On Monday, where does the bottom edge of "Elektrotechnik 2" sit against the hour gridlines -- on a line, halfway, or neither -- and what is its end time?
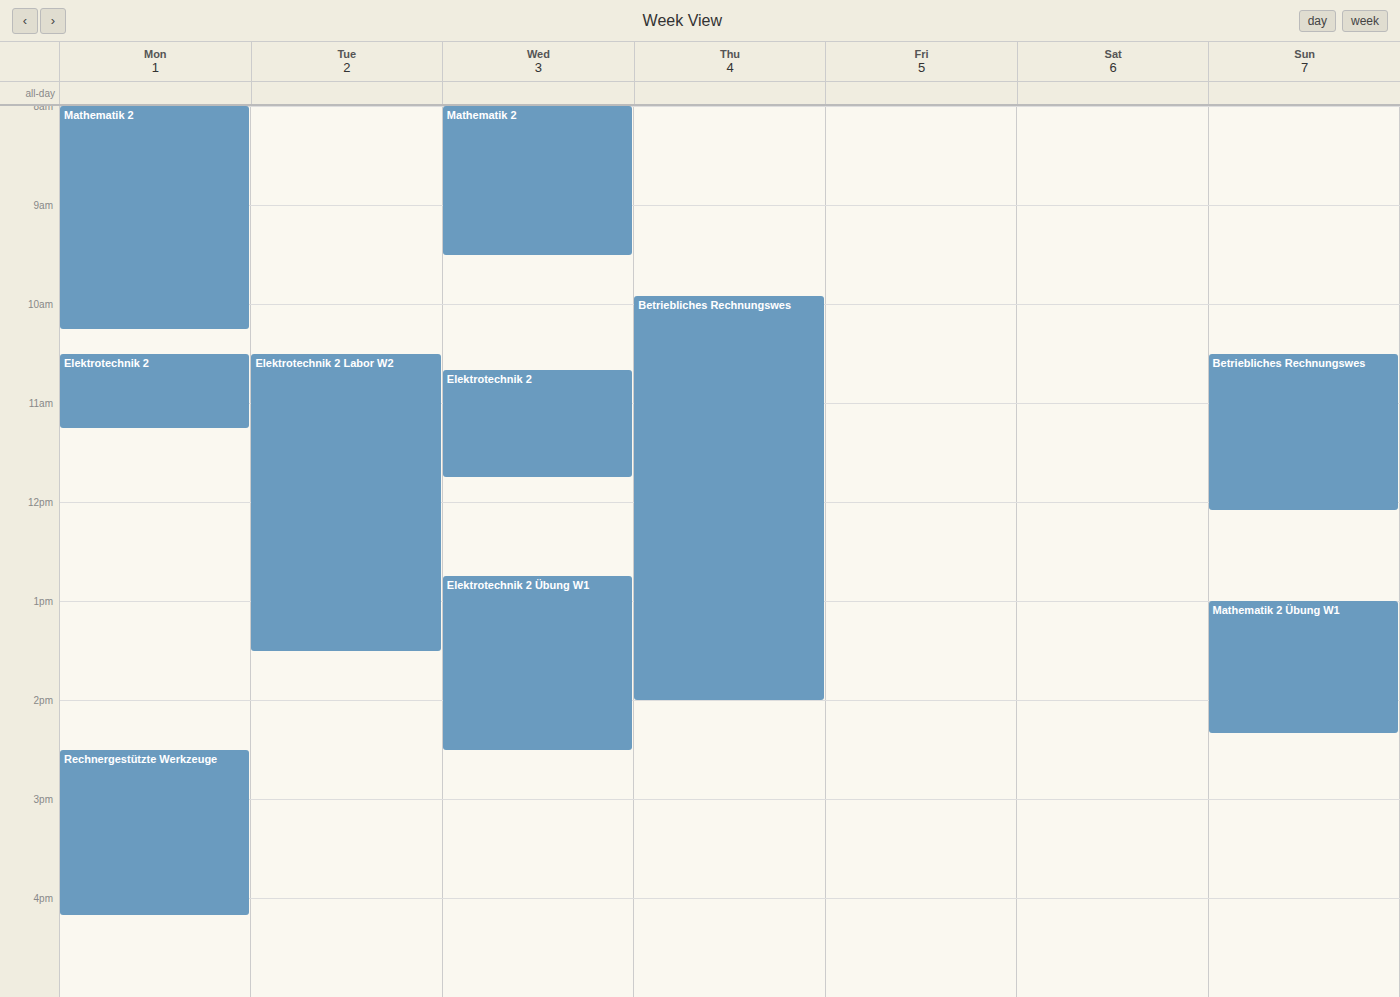
11:15 AM -- neither: a quarter of the way from the 11 AM line to the 12 PM line.